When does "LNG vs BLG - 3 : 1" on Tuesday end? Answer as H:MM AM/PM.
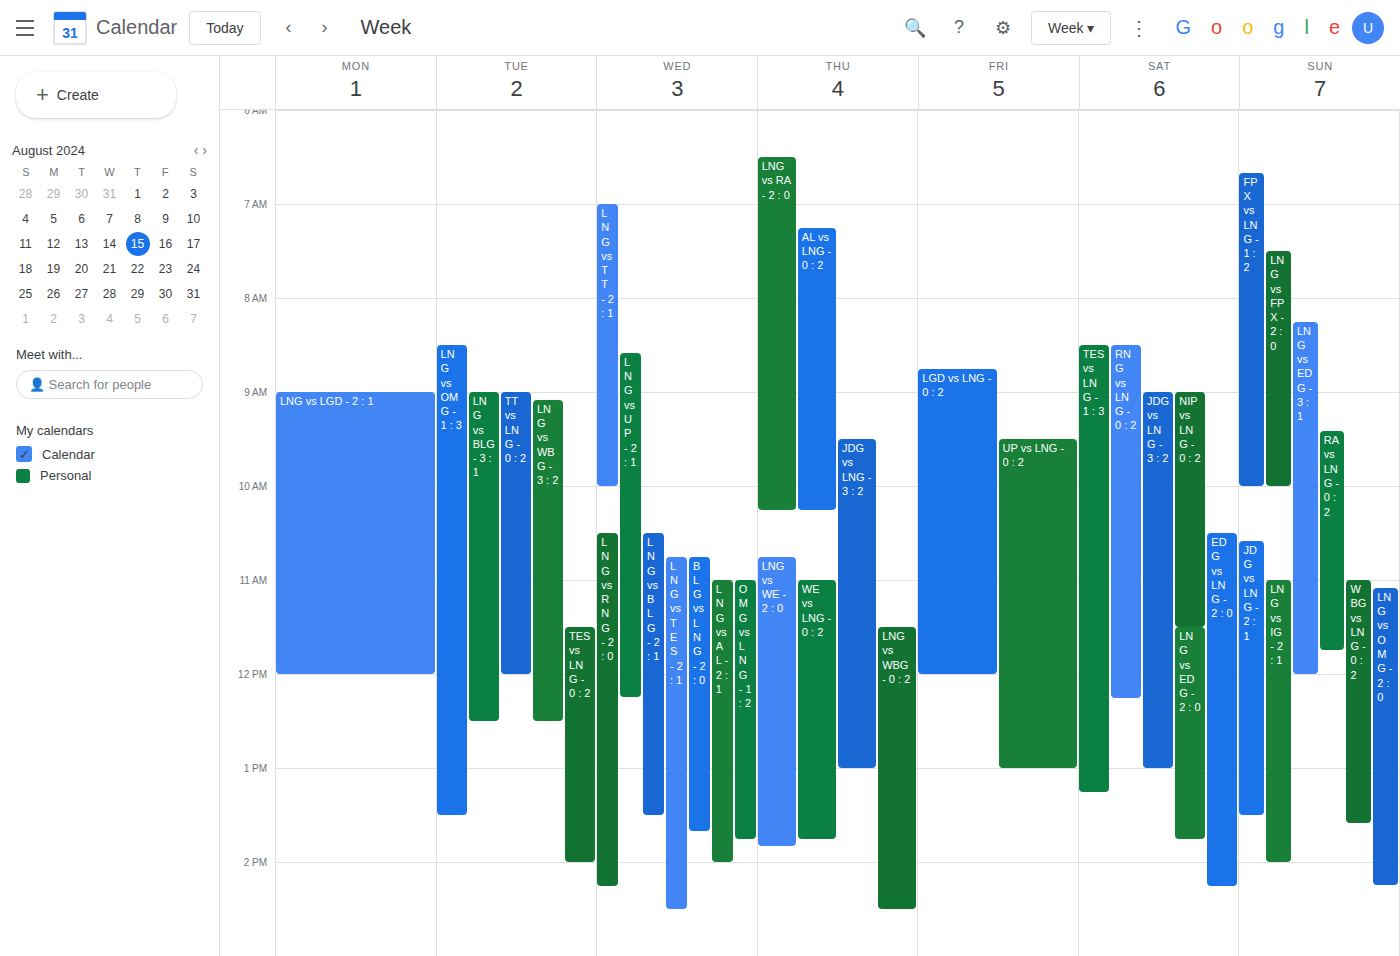
12:30 PM